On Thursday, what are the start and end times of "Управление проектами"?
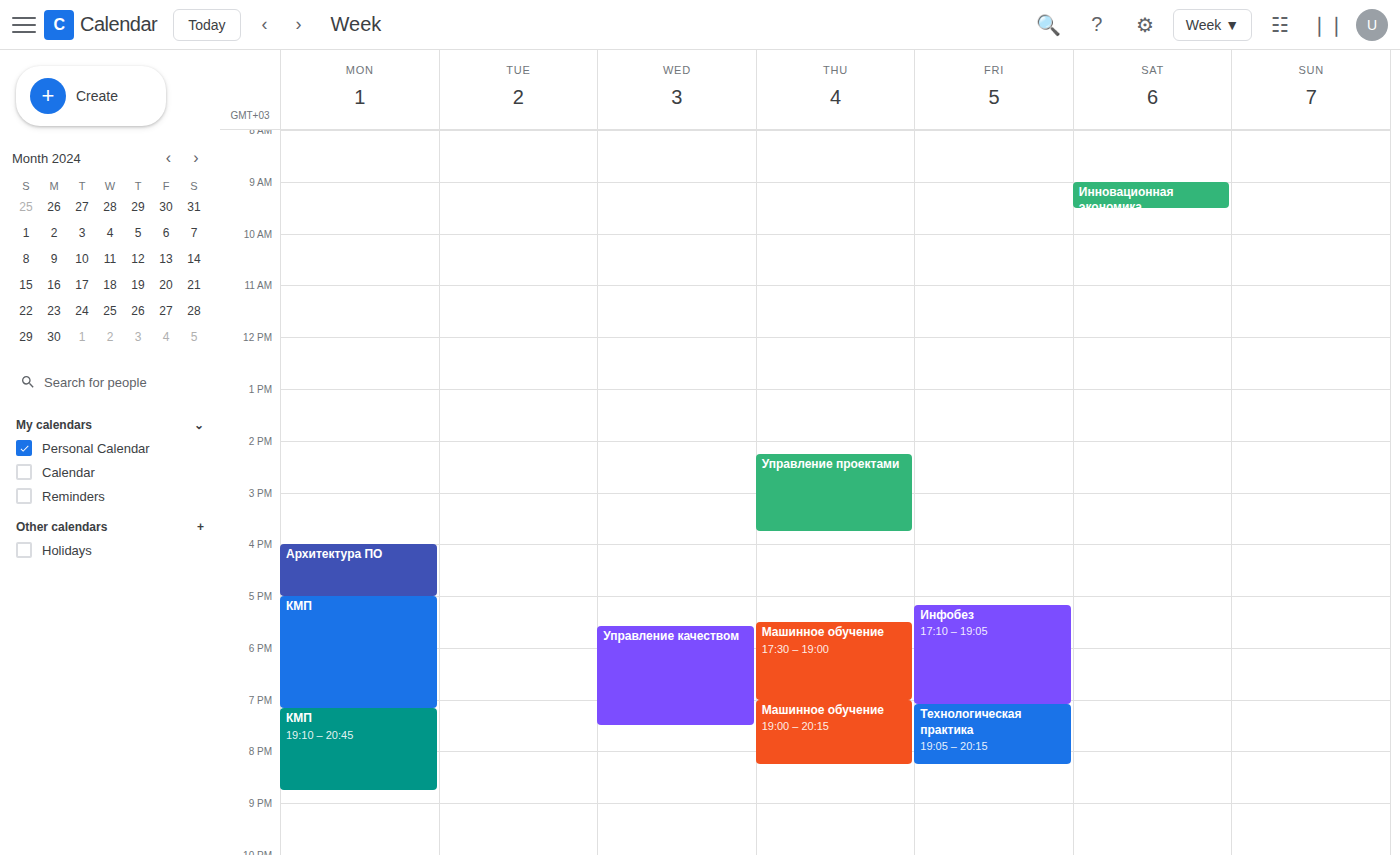
2:15 PM to 3:45 PM